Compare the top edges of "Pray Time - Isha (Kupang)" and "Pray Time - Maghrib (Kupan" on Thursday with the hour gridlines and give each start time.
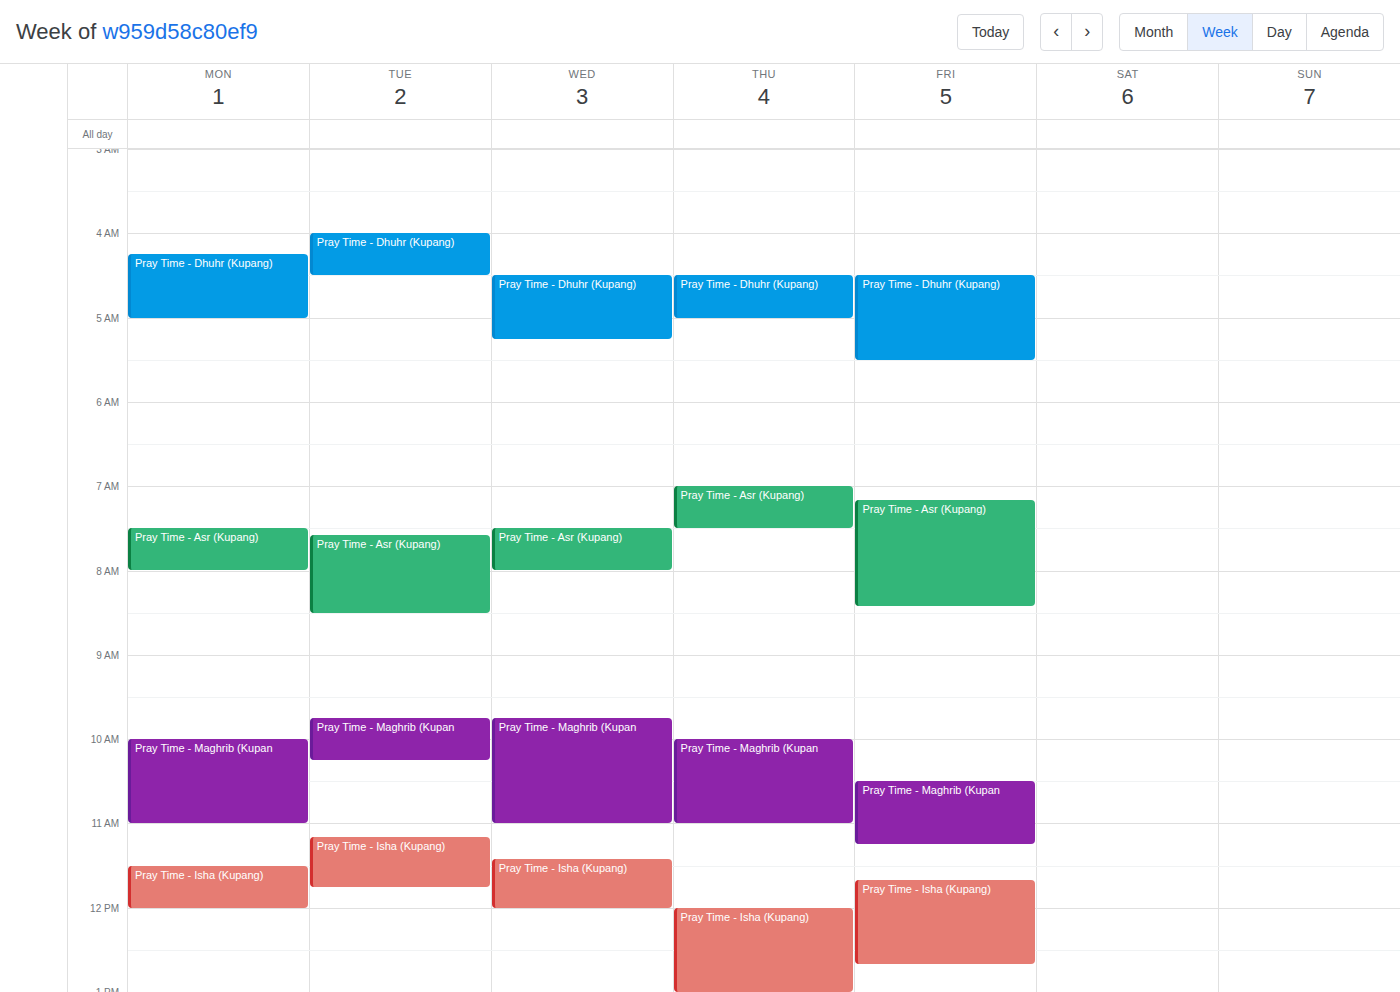
"Pray Time - Isha (Kupang)": 12:00, exactly on the 12:00 line. "Pray Time - Maghrib (Kupan": 10:00, exactly on the 10:00 line.